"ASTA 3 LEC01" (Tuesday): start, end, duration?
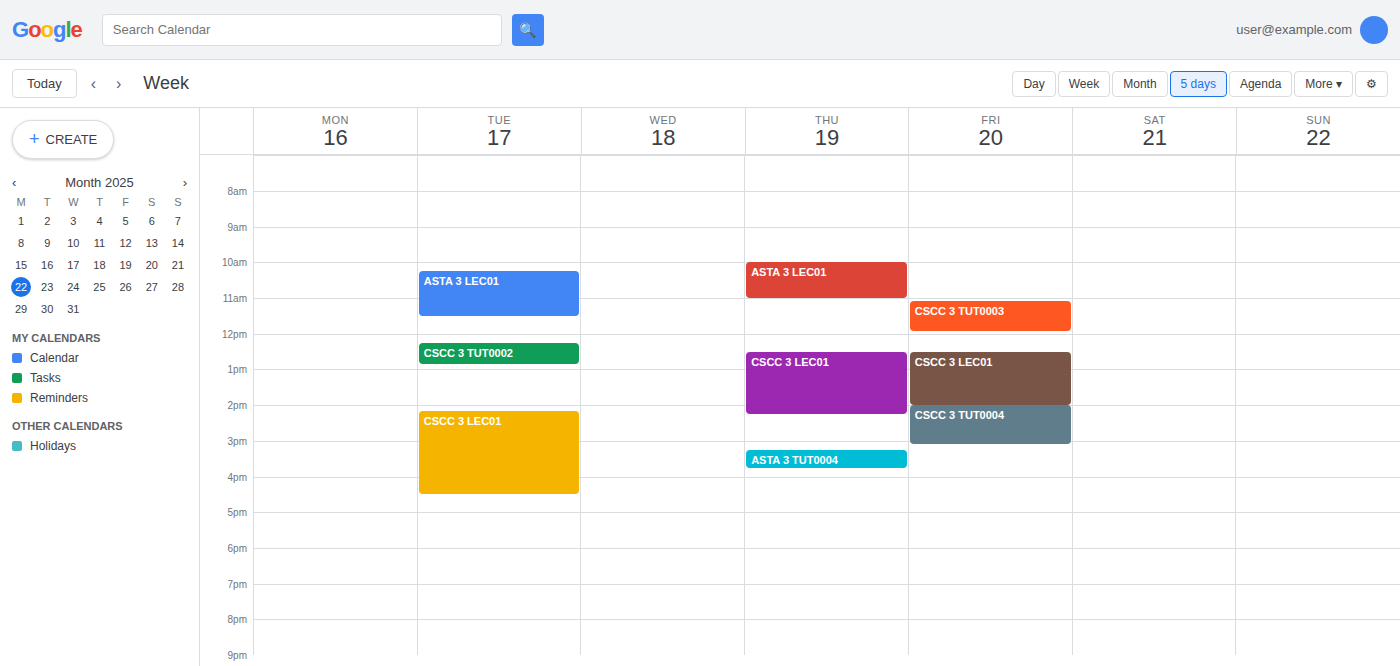
10:15 AM to 11:30 AM, 1 hour 15 minutes